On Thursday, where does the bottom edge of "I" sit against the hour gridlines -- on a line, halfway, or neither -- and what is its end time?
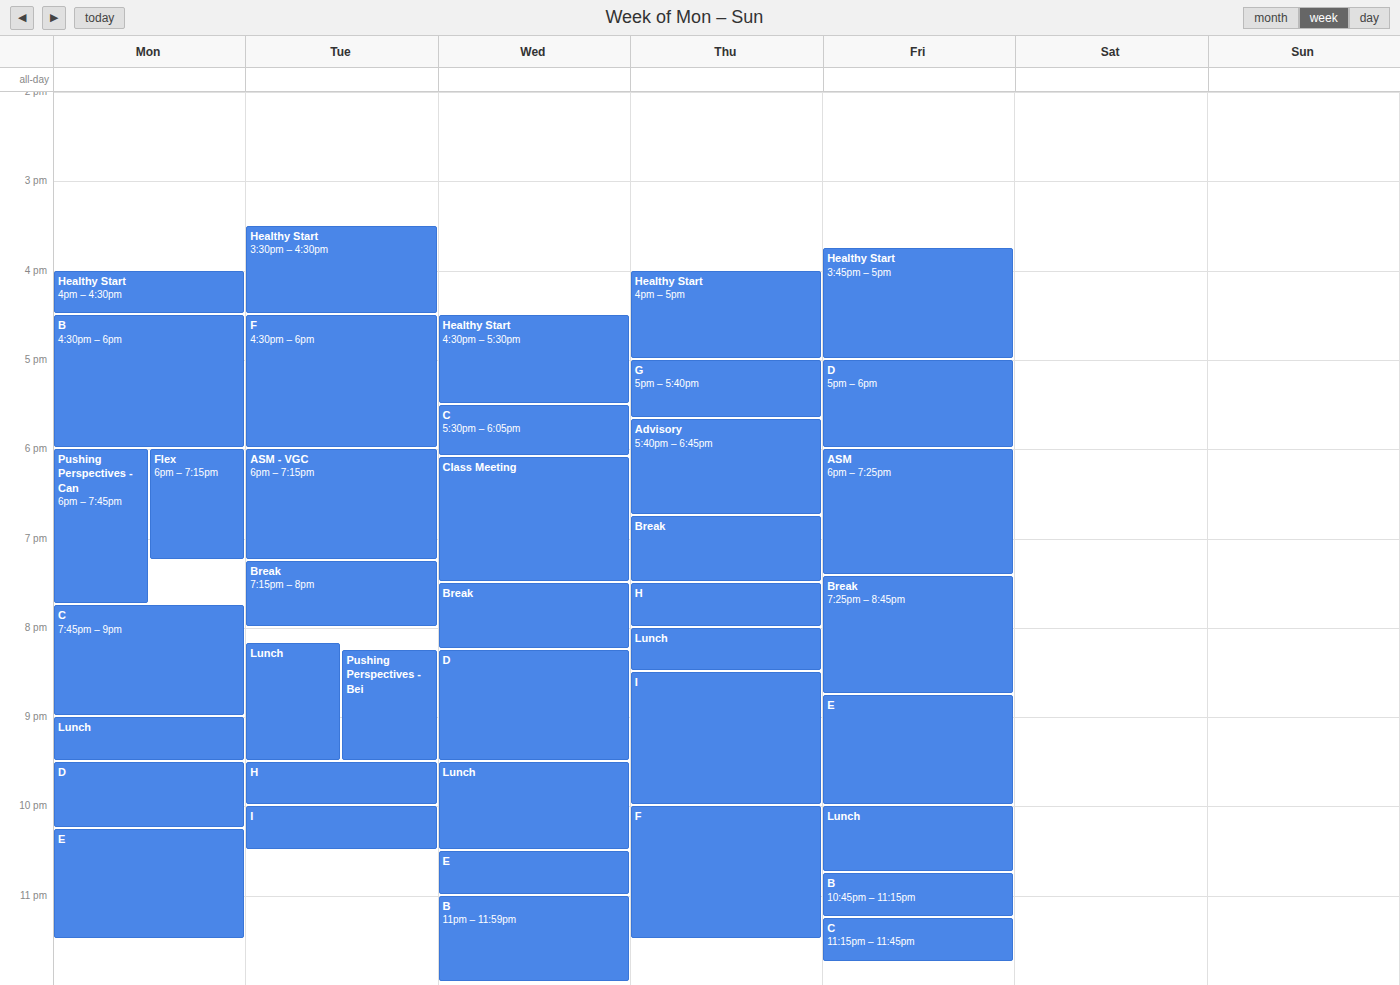
10:00 PM -- exactly on the 10 PM line.